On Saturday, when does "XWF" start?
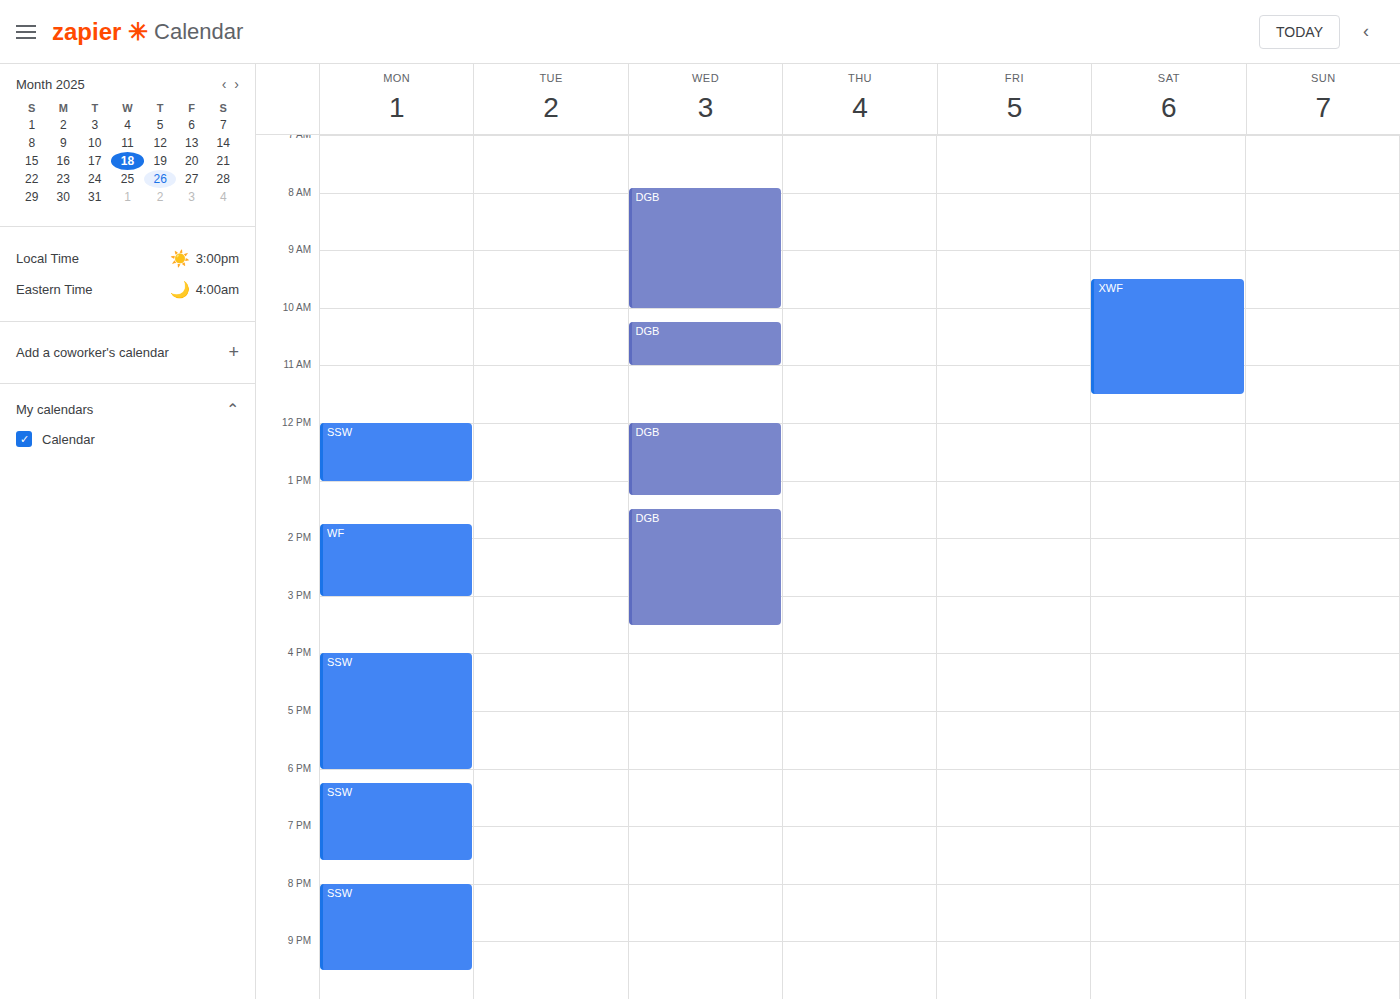
9:30 AM